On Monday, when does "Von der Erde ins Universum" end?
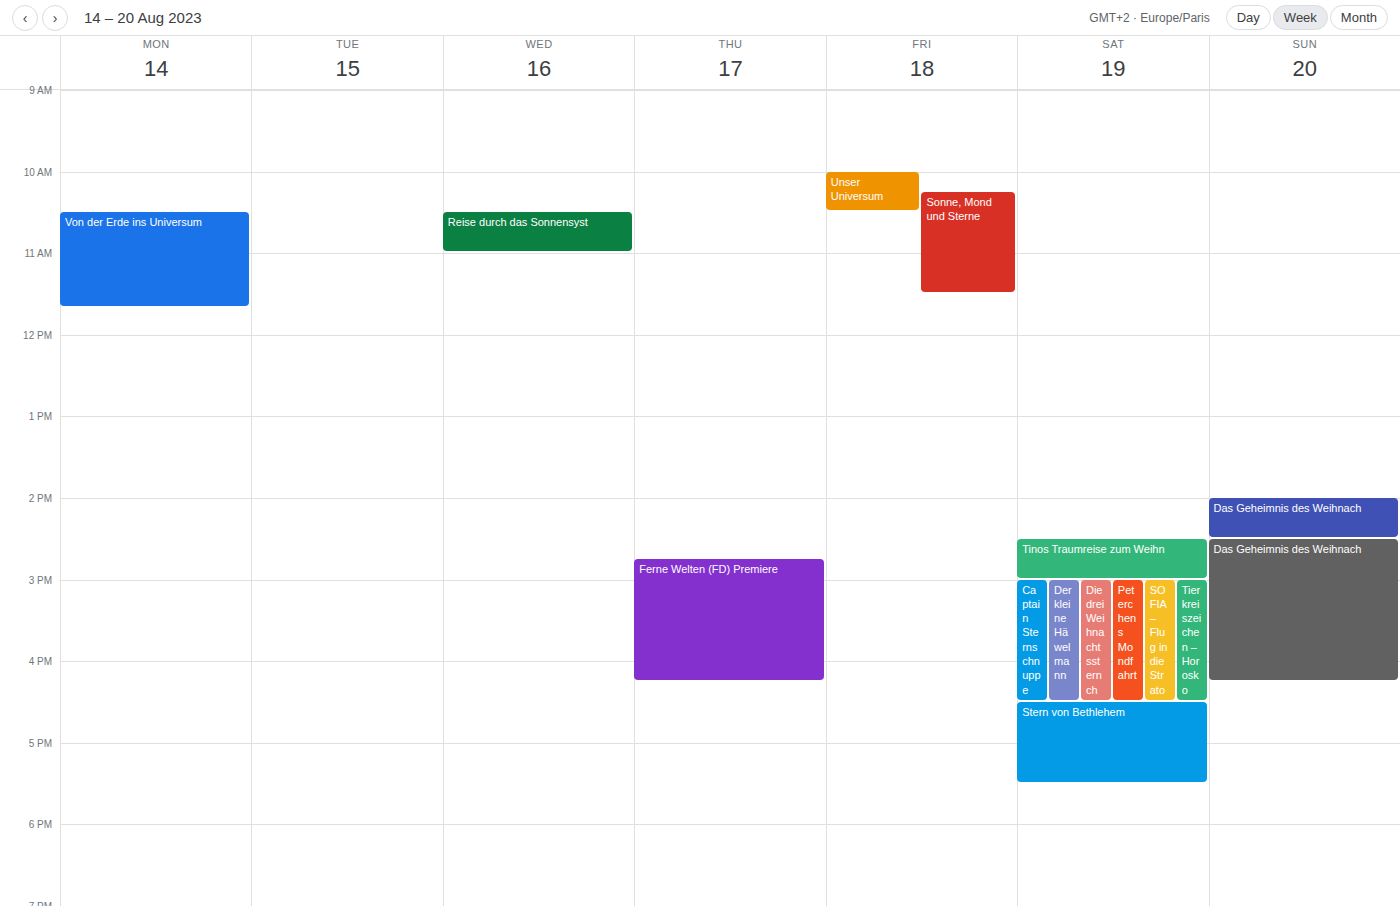
11:40 AM